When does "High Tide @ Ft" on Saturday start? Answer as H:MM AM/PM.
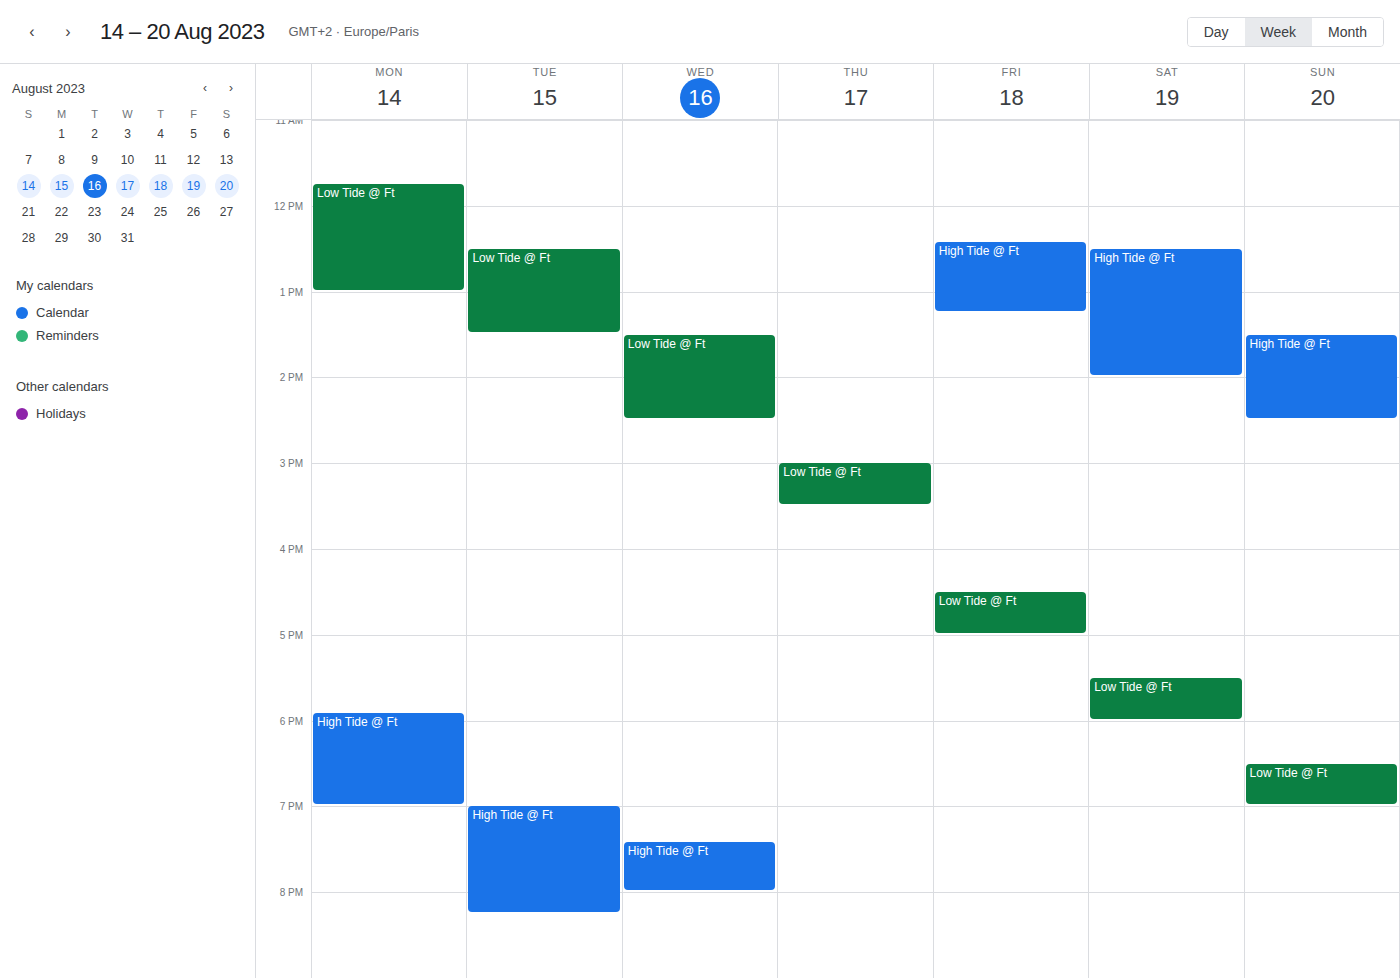
12:30 PM